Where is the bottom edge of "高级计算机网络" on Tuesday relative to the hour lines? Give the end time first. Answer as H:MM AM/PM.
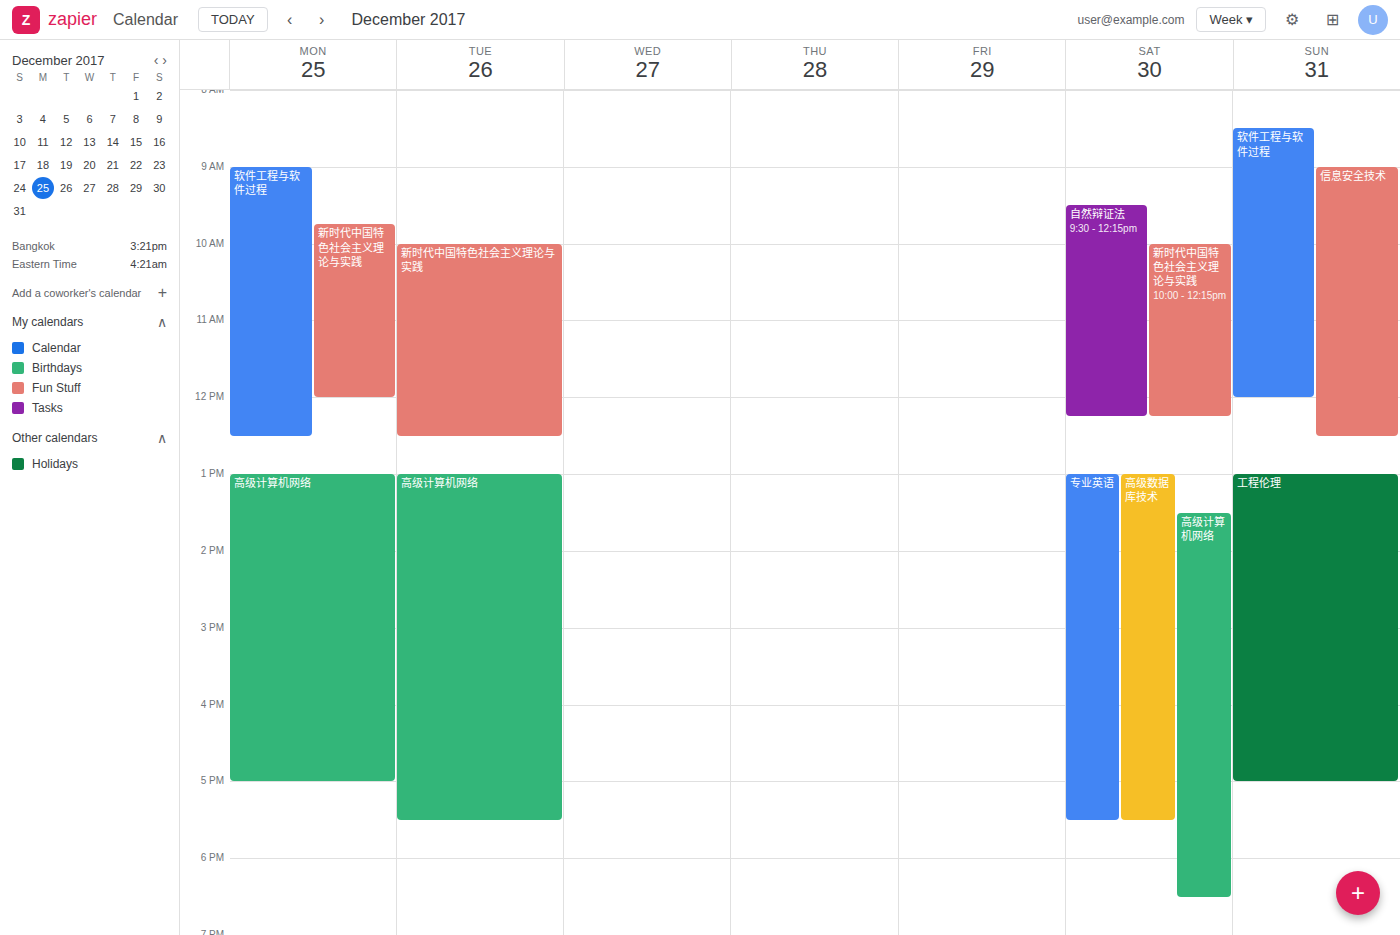
5:30 PM -- halfway between the 5 PM and 6 PM lines.